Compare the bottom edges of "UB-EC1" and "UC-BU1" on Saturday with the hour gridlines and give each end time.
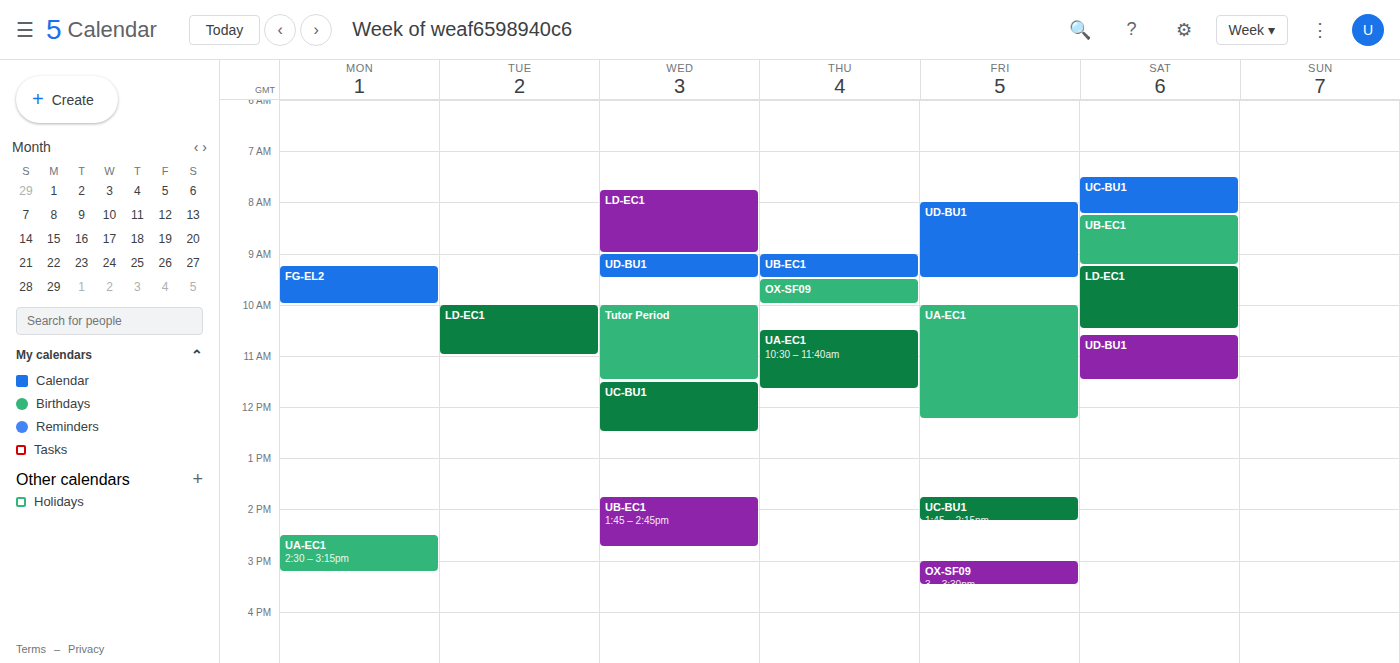
"UB-EC1": 9:15 AM, neither: a quarter of the way from the 9 AM line to the 10 AM line. "UC-BU1": 8:15 AM, neither: a quarter of the way from the 8 AM line to the 9 AM line.